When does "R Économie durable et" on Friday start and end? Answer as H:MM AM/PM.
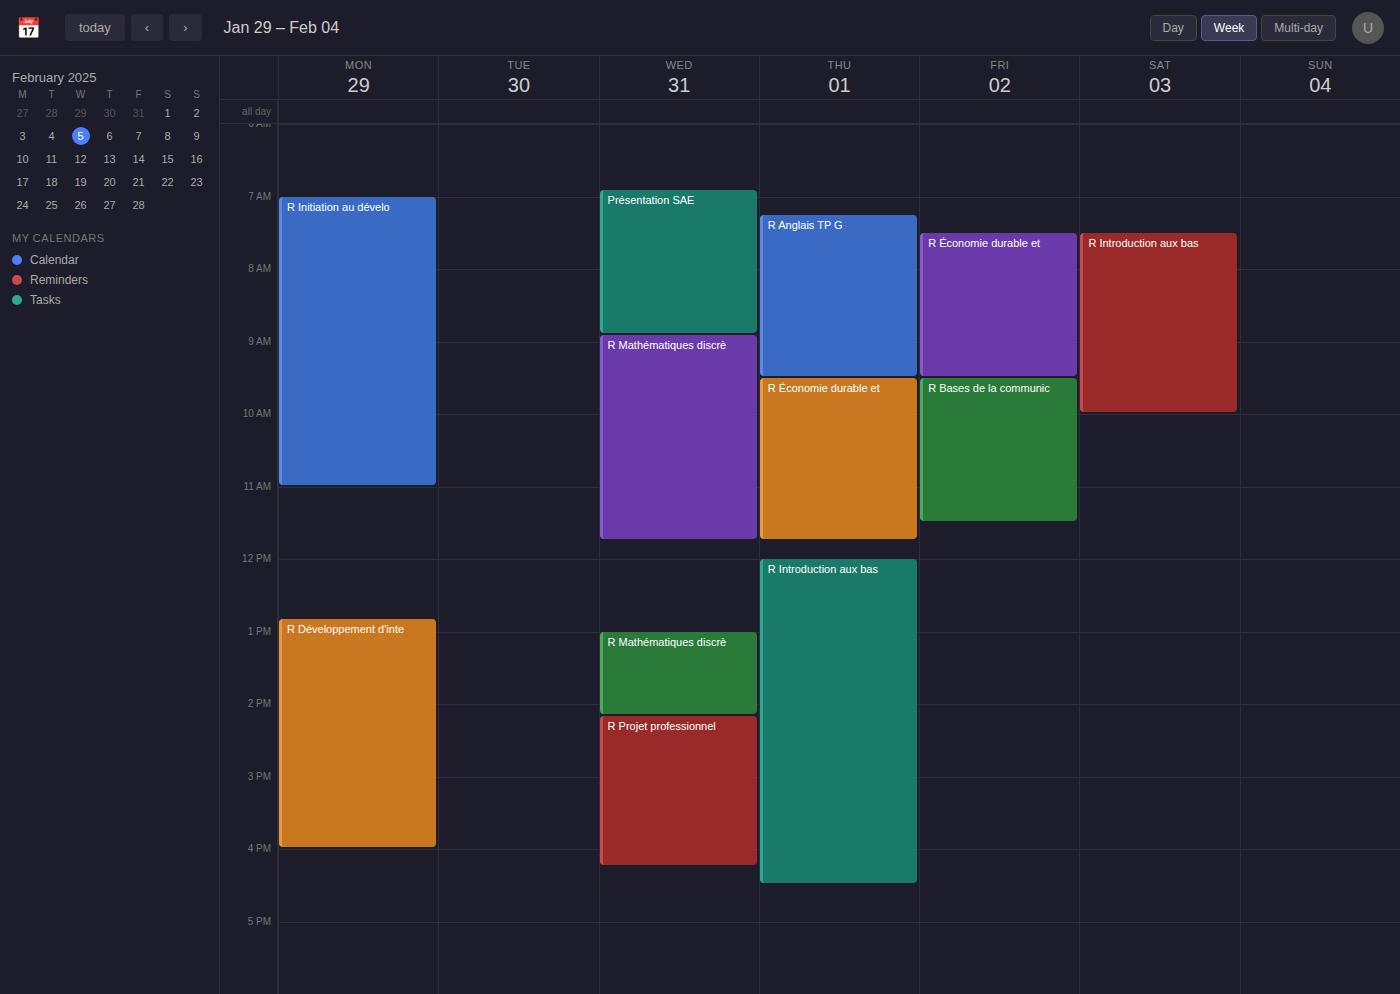
7:30 AM to 9:30 AM